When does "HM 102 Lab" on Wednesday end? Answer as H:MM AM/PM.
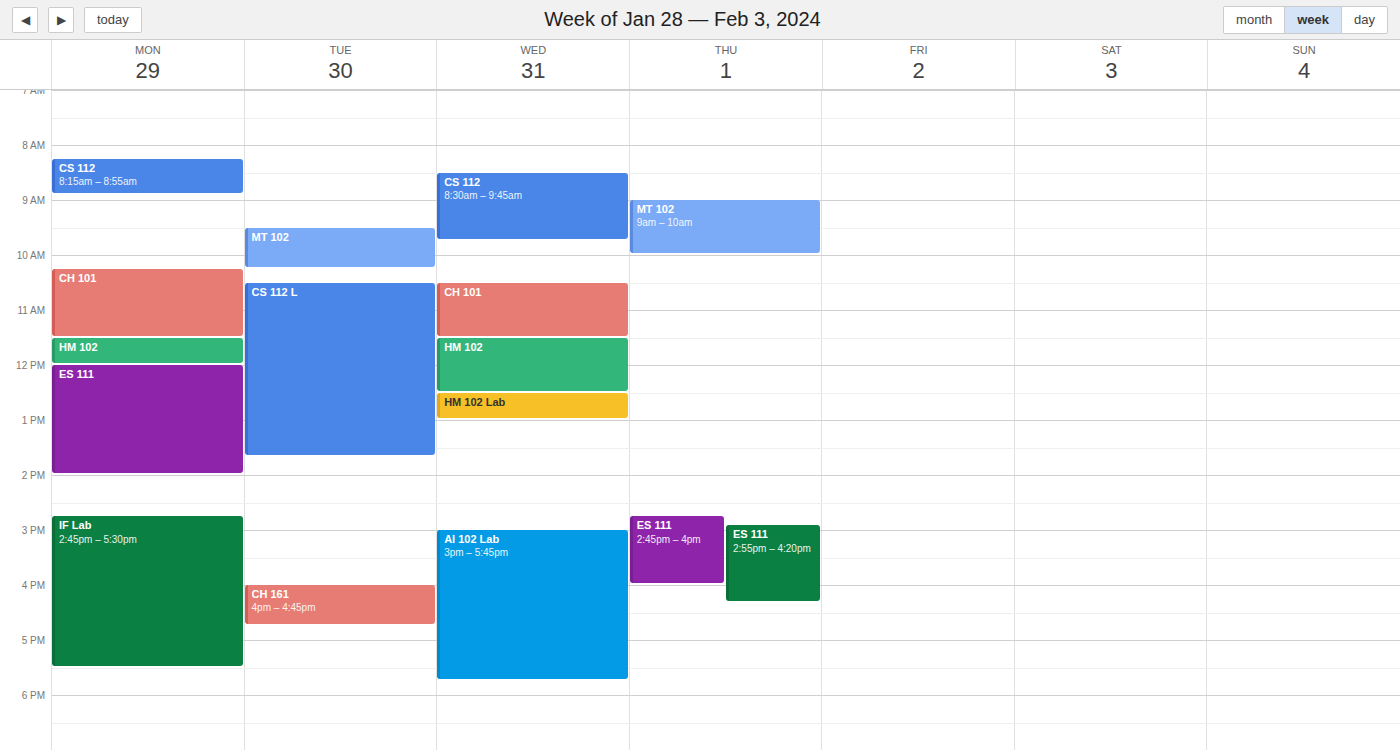
1:00 PM